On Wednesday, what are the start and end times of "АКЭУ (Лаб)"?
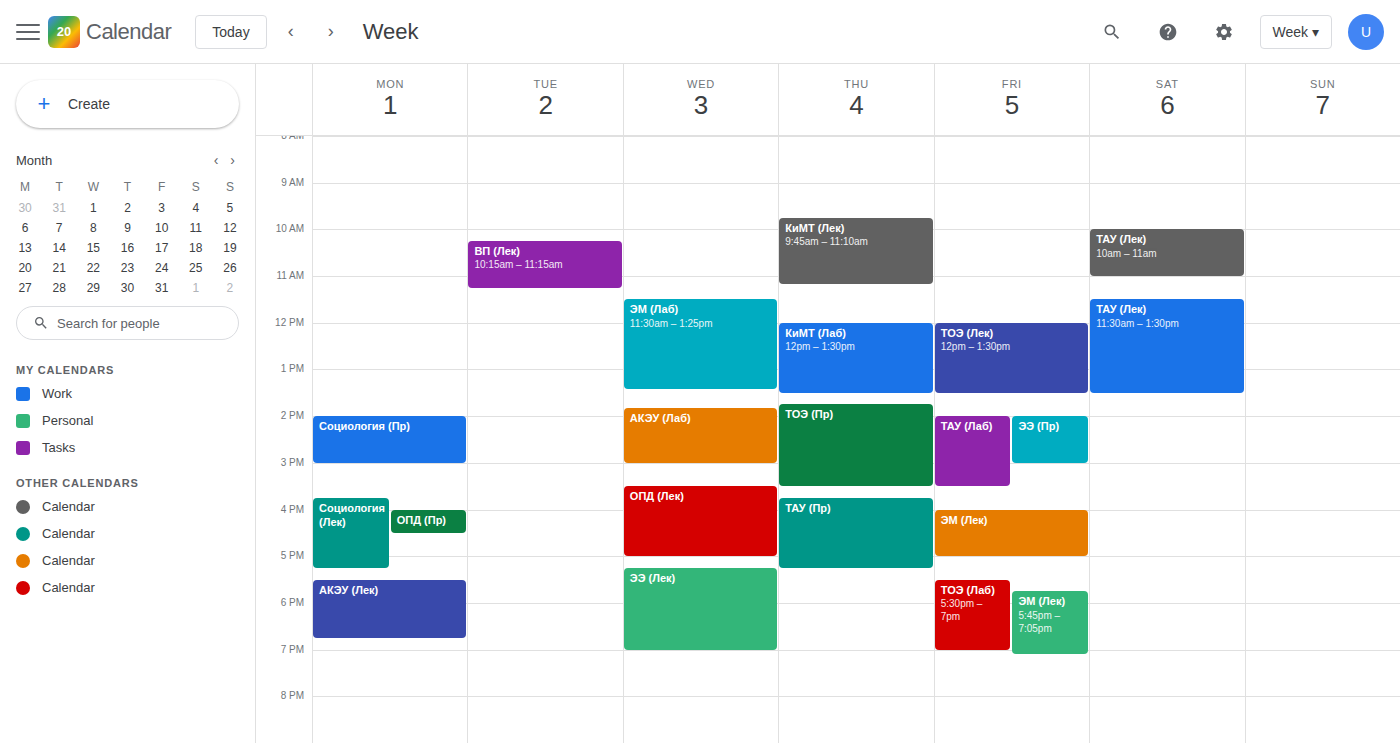
1:50 PM to 3:00 PM